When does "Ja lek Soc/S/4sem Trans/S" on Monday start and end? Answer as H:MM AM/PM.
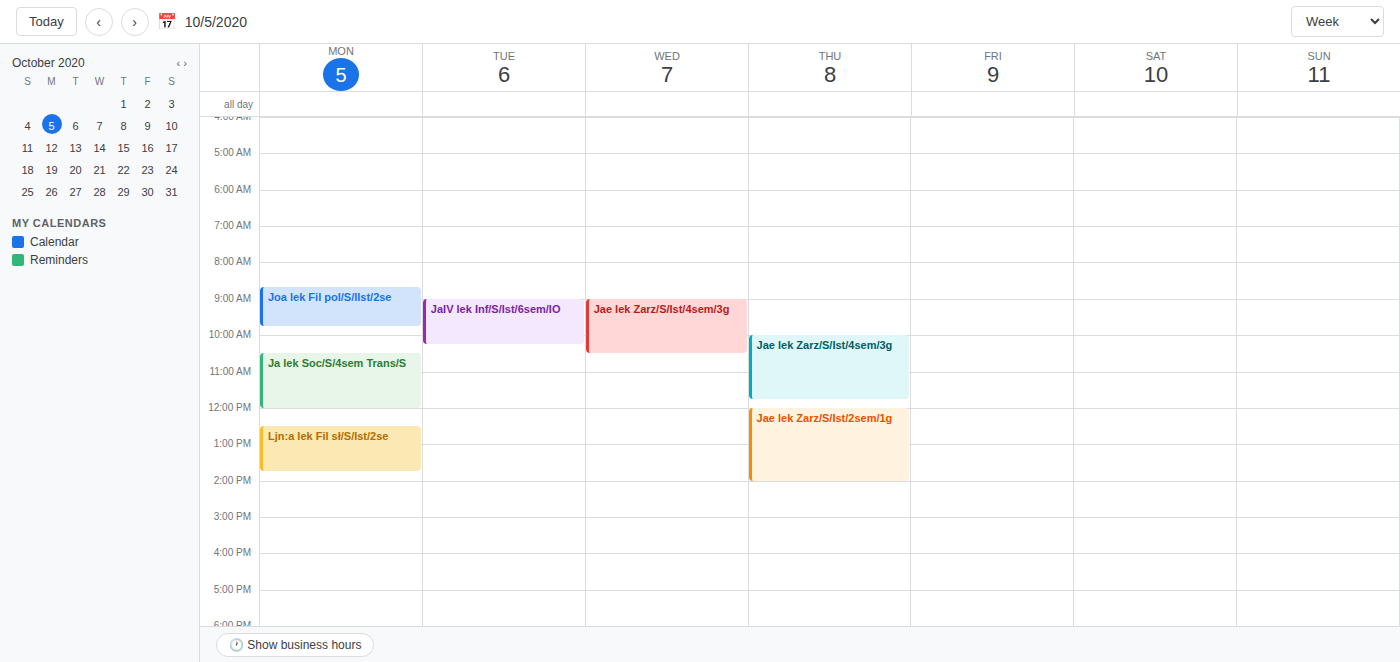
10:30 AM to 12:00 PM